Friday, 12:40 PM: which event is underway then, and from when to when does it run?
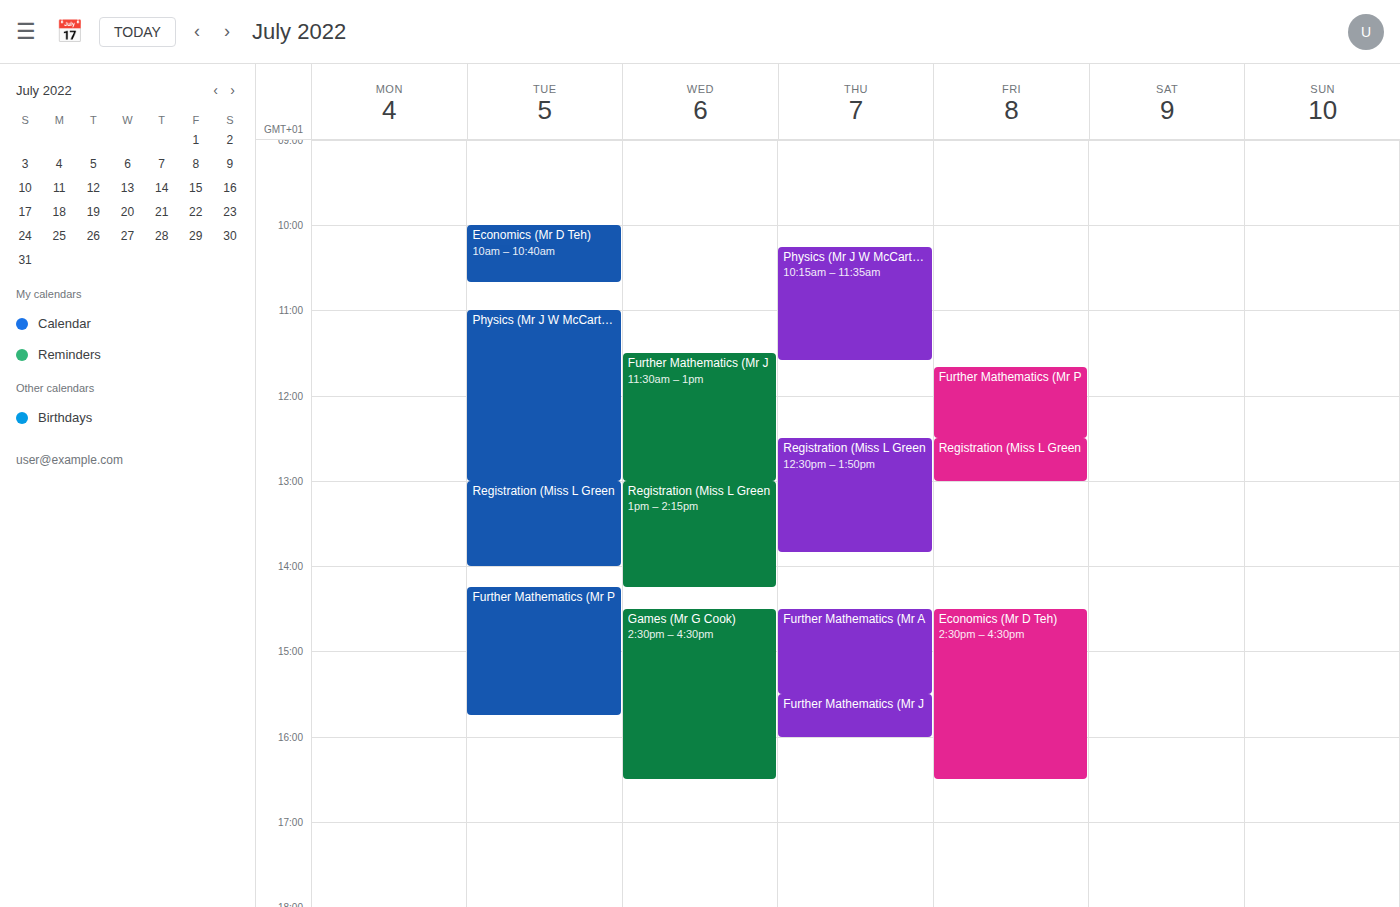
"Registration (Miss L Green", 12:30 PM to 1:00 PM